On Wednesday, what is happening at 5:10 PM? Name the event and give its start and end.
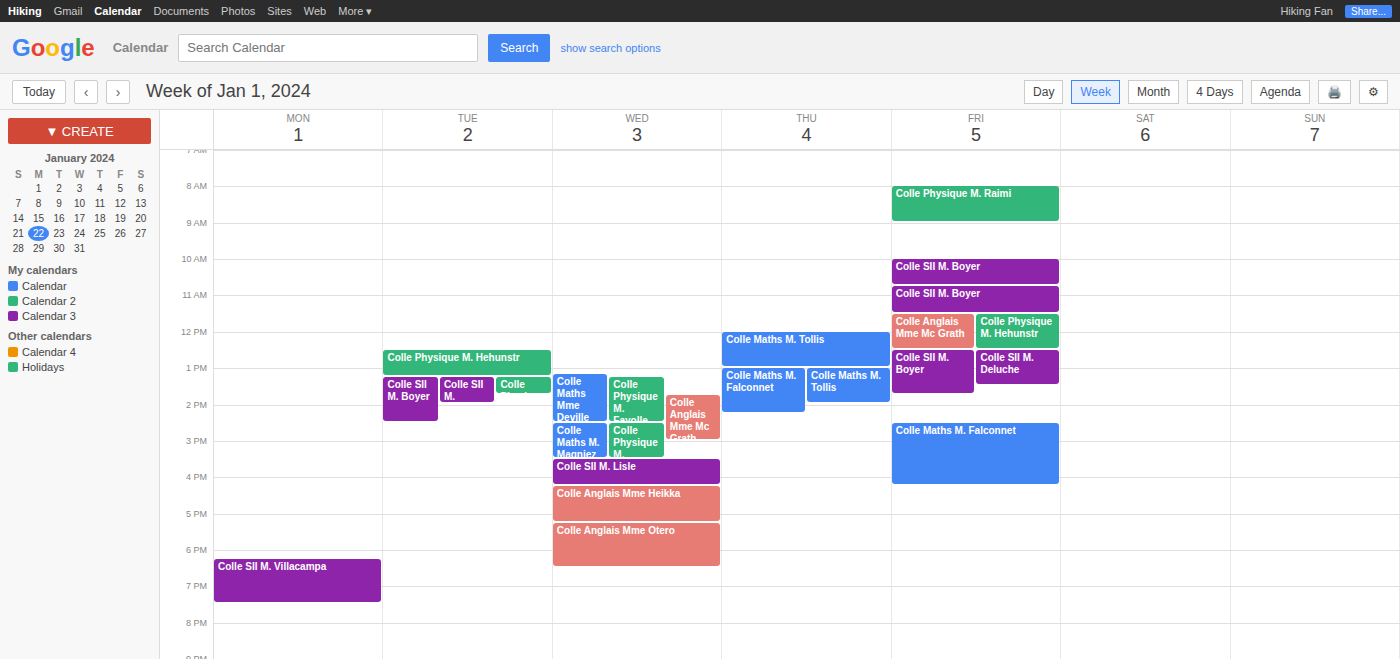
"Colle Anglais Mme Heikka", 4:15 PM to 5:15 PM